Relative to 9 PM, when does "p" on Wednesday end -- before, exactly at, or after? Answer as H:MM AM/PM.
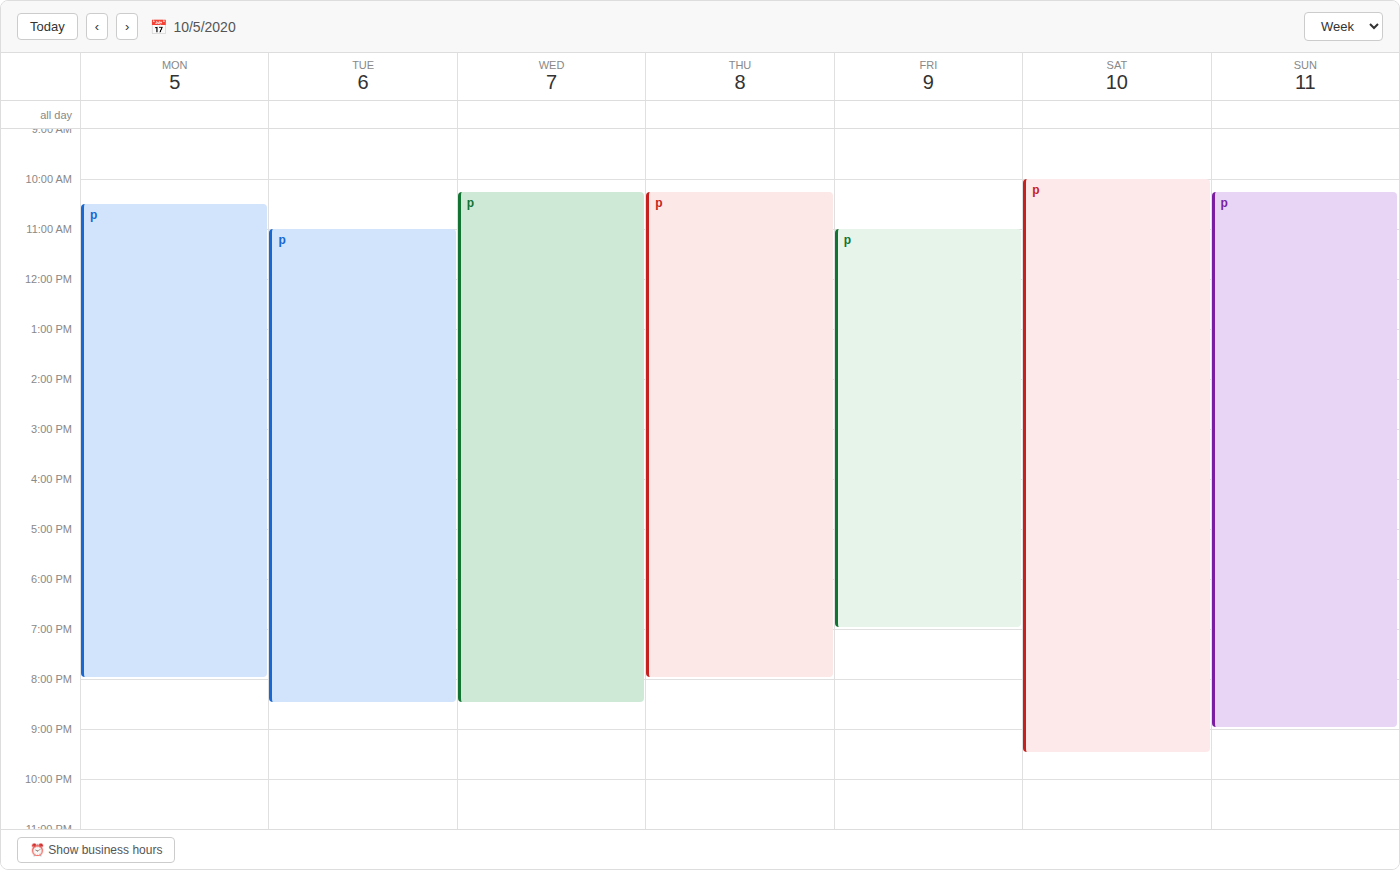
8:30 PM -- before 9 PM, 30 minutes above the 9 PM line.